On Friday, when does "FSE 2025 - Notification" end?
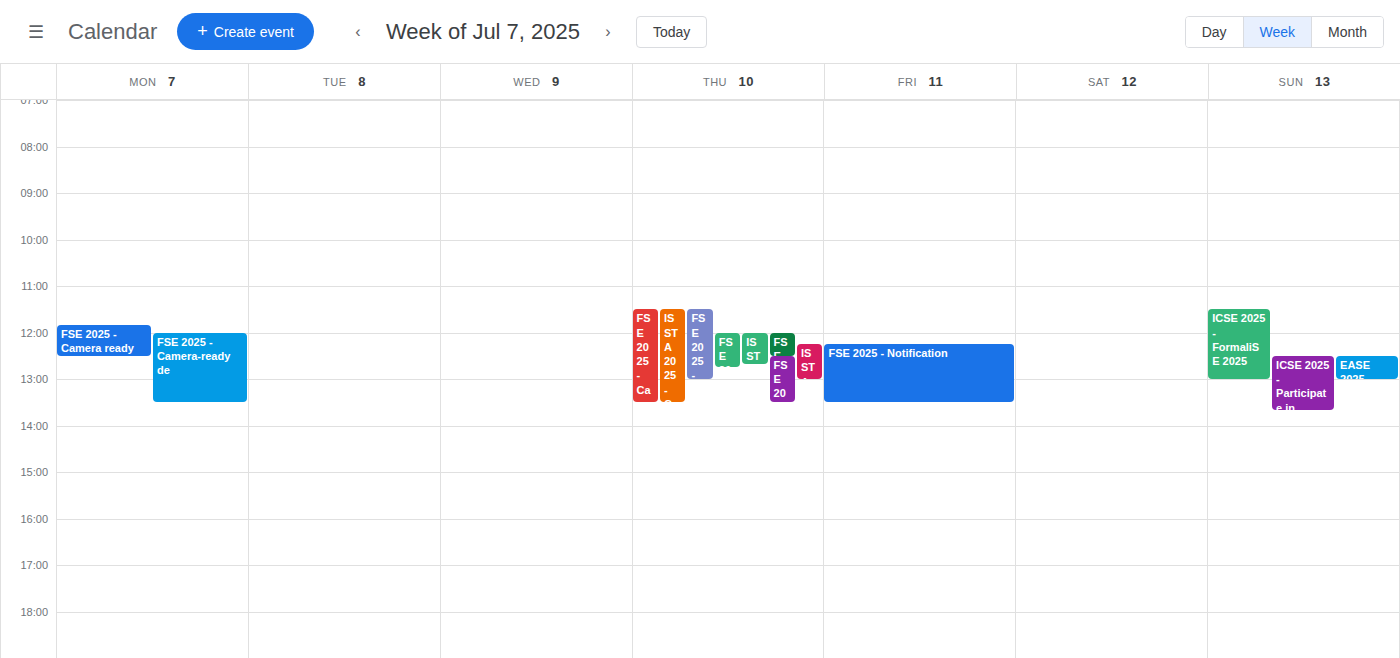
13:30